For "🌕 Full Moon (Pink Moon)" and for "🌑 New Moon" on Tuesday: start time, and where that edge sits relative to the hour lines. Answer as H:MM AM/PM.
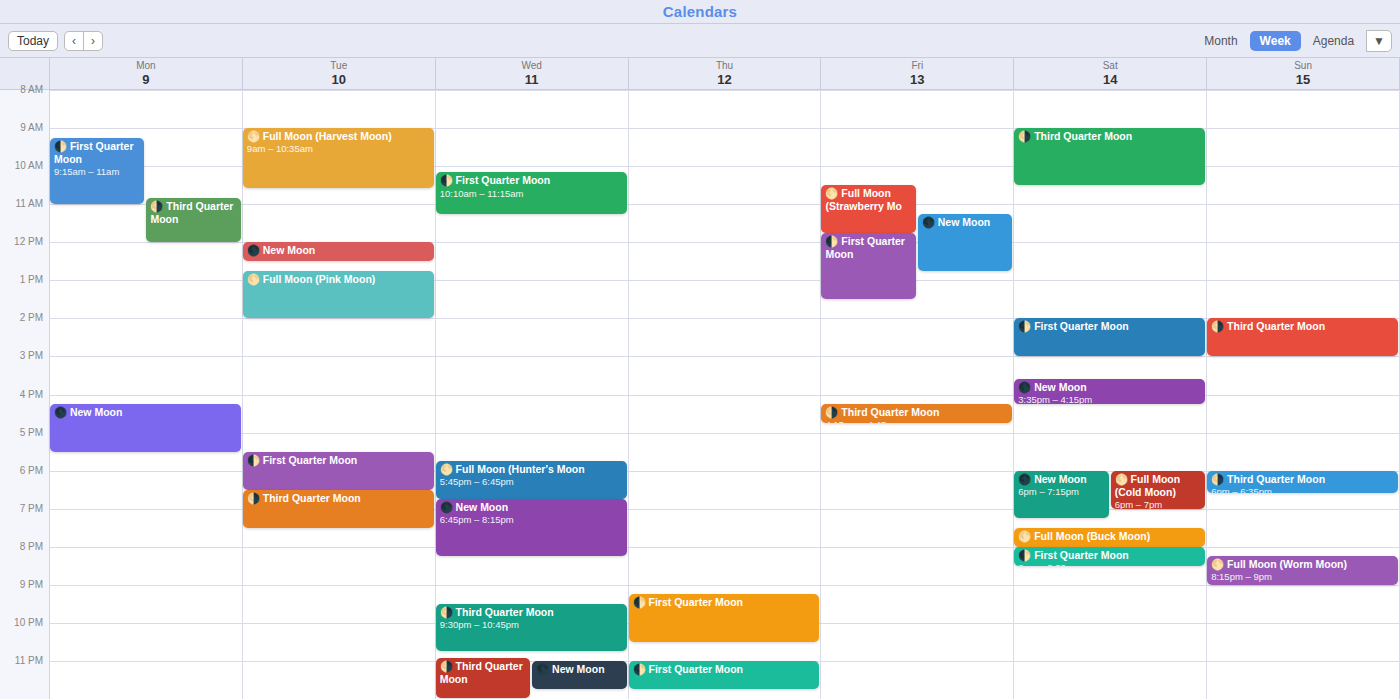
"🌕 Full Moon (Pink Moon)": 12:45 PM, neither: three quarters of the way from the 12 PM line to the 1 PM line. "🌑 New Moon": 12:00 PM, exactly on the 12 PM line.